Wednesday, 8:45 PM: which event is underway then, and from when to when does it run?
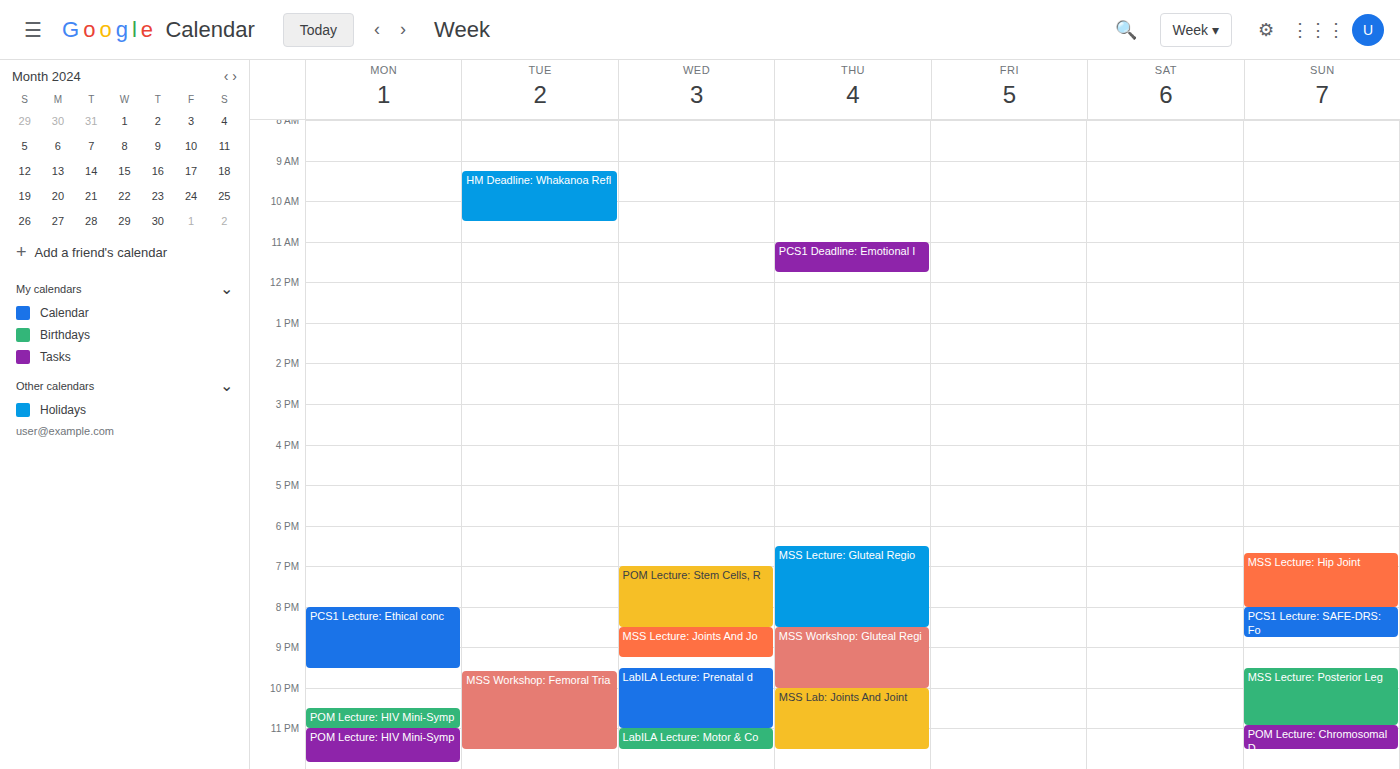
"MSS Lecture: Joints And Jo", 8:30 PM to 9:15 PM